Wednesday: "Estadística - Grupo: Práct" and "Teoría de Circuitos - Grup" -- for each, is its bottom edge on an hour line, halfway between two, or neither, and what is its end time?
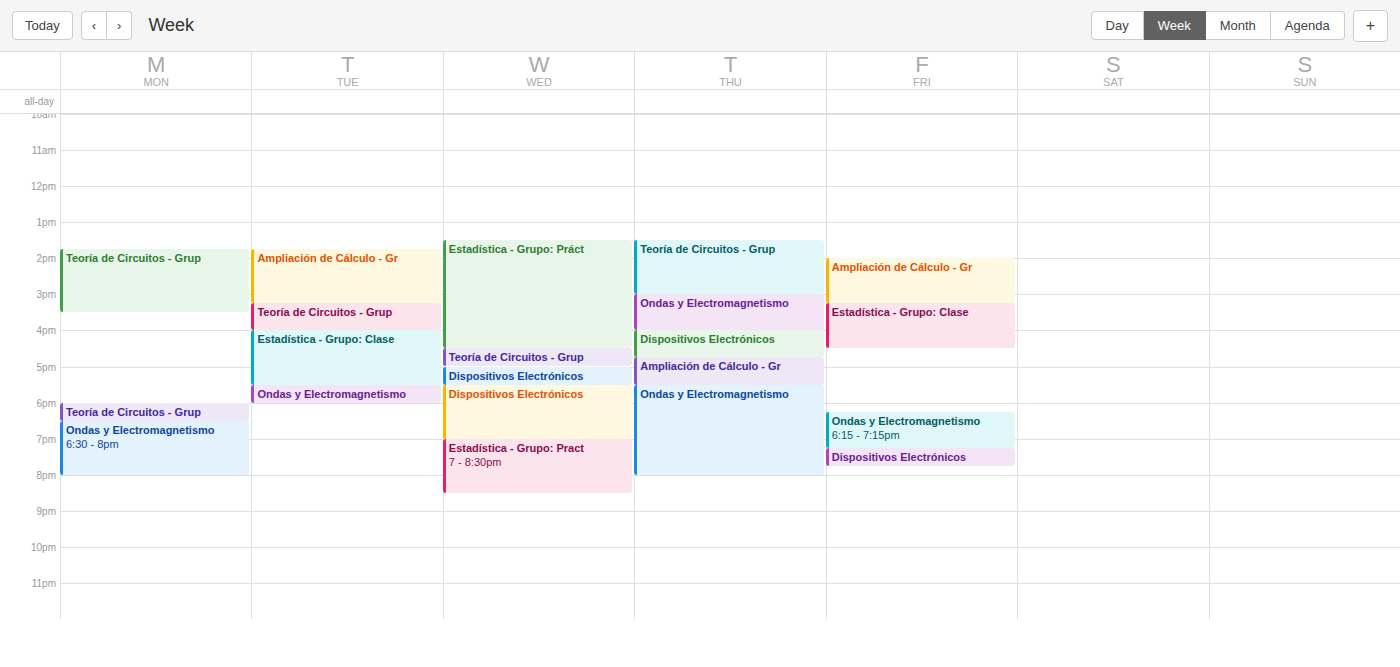
"Estadística - Grupo: Práct": 4:30 PM, halfway between the 4 PM and 5 PM lines. "Teoría de Circuitos - Grup": 5:00 PM, exactly on the 5 PM line.